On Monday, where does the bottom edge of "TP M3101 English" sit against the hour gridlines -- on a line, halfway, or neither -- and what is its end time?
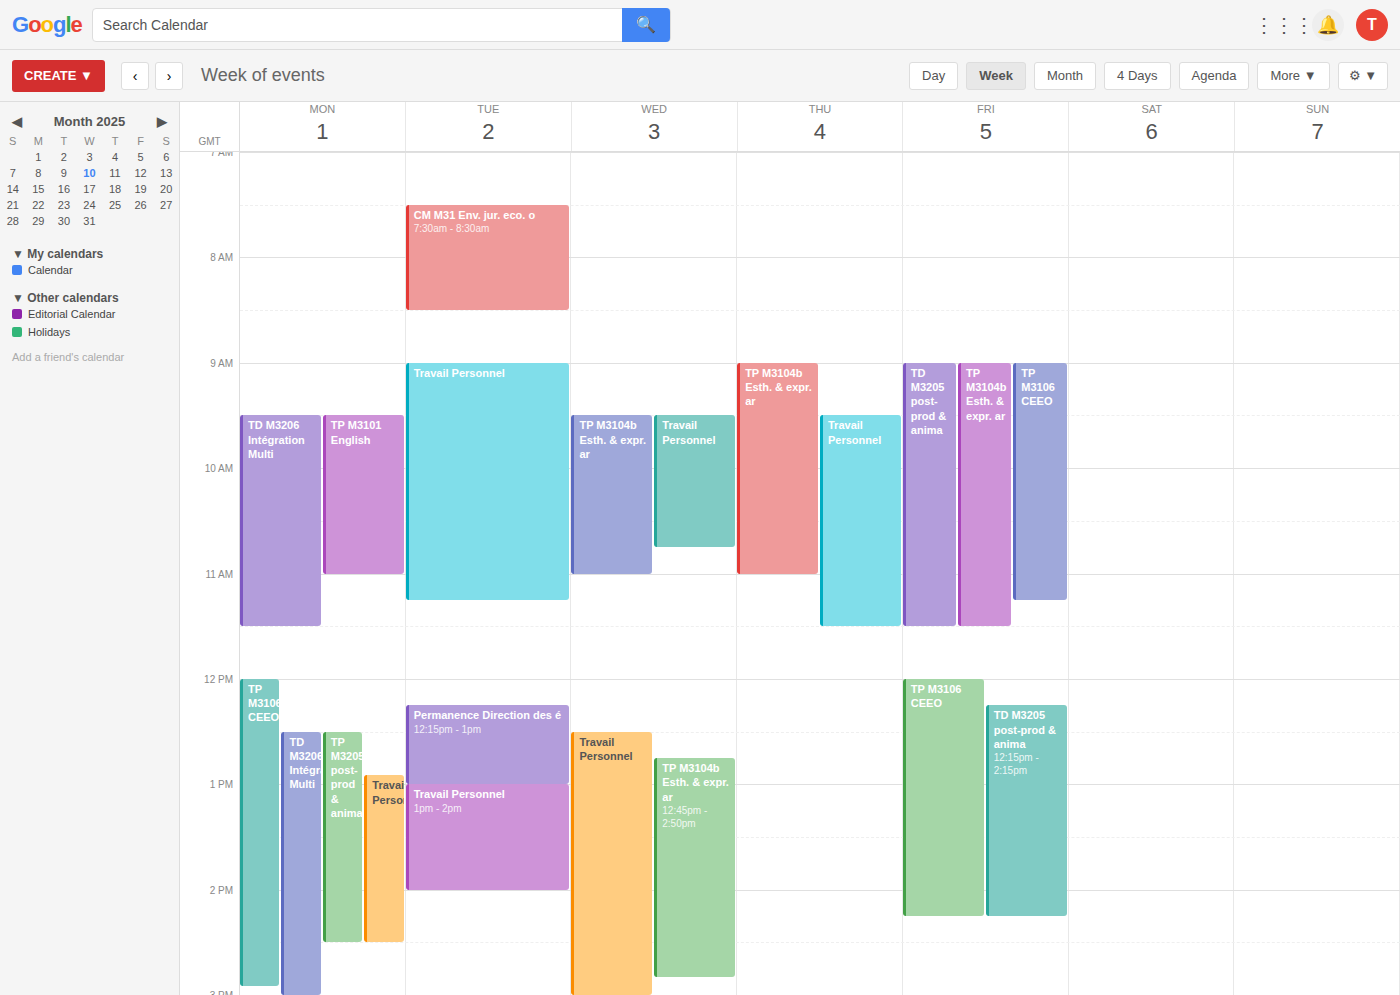
11:00 -- exactly on the 11:00 line.